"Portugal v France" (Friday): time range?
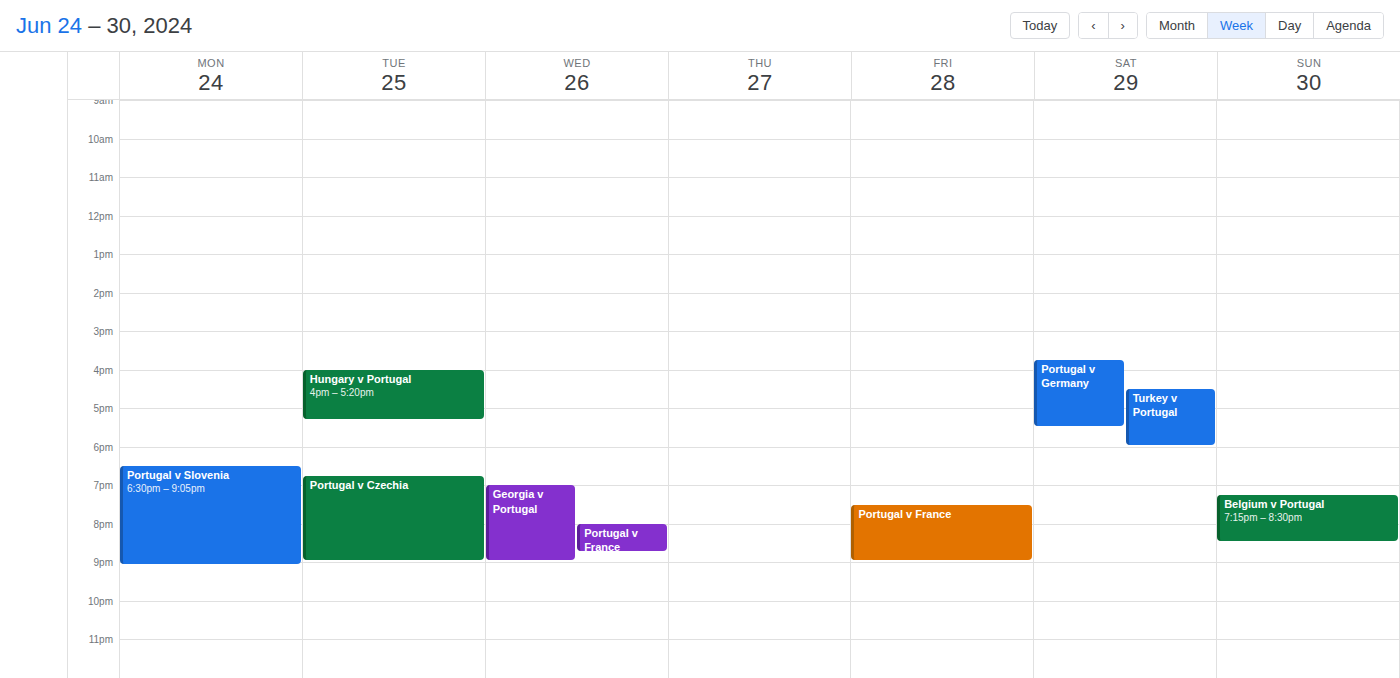
7:30 PM to 9:00 PM